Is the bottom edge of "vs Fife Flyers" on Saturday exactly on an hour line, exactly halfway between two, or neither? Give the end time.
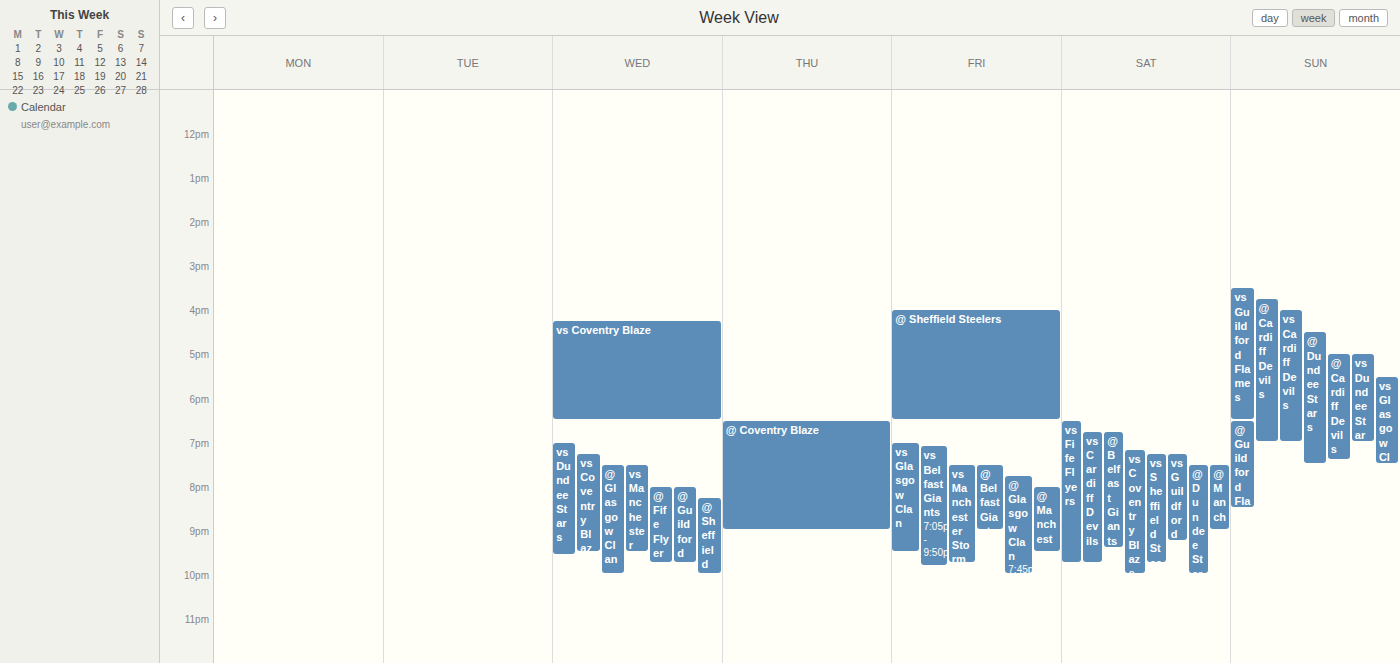
9:45 PM -- neither: three quarters of the way from the 9 PM line to the 10 PM line.